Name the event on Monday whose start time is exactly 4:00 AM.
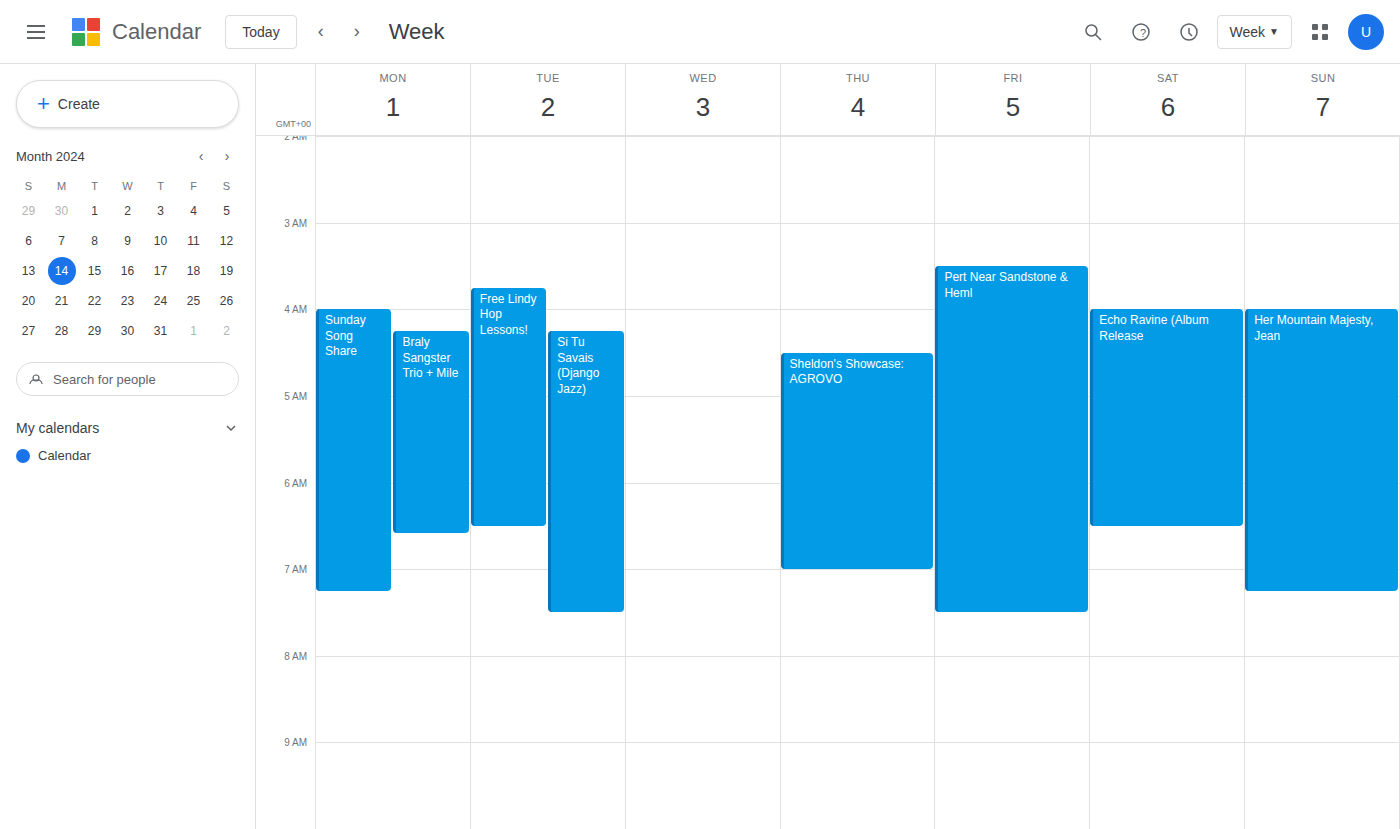
"Sunday Song Share"